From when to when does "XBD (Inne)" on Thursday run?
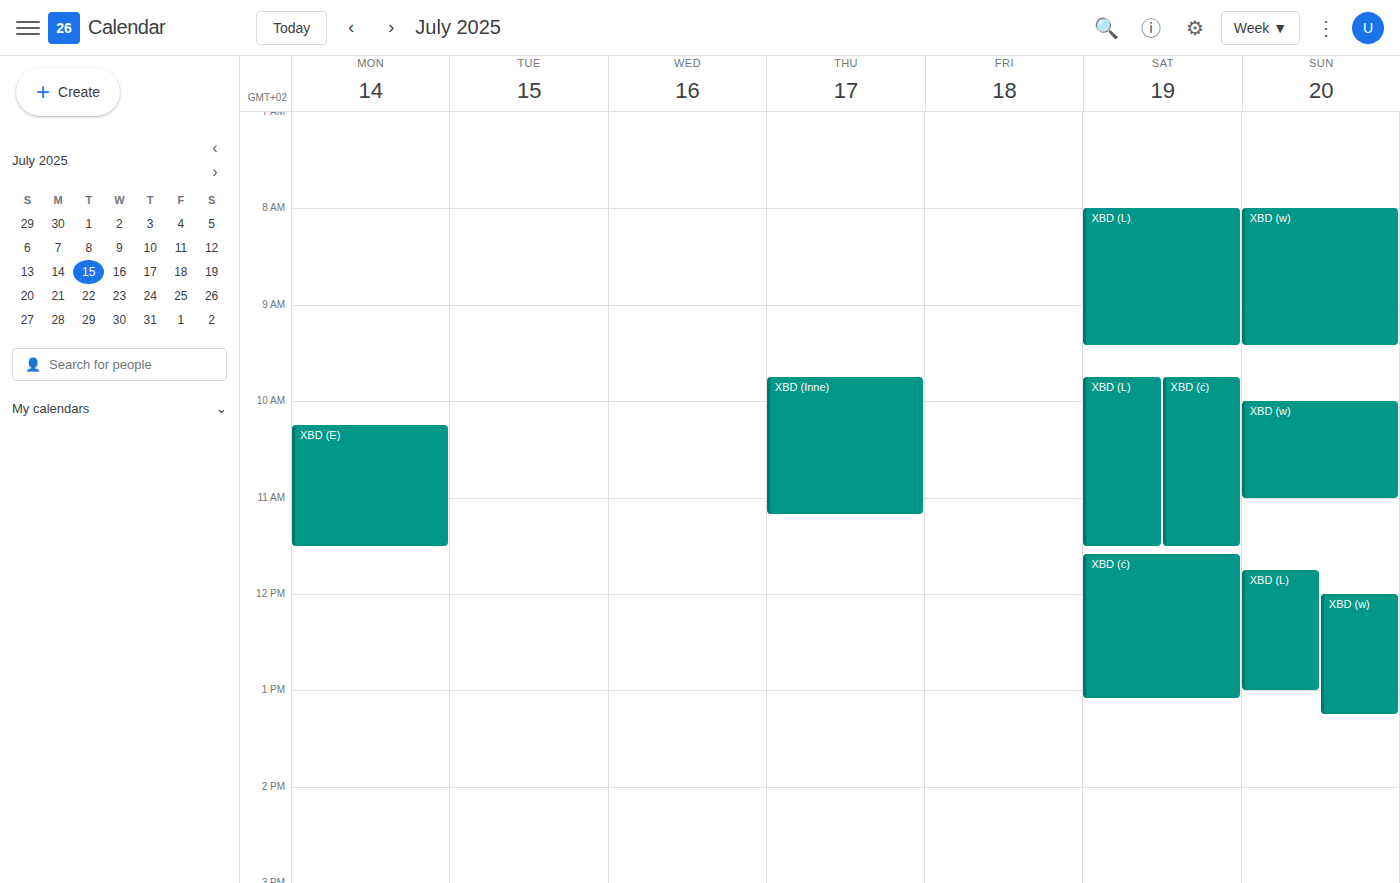
9:45 AM to 11:10 AM